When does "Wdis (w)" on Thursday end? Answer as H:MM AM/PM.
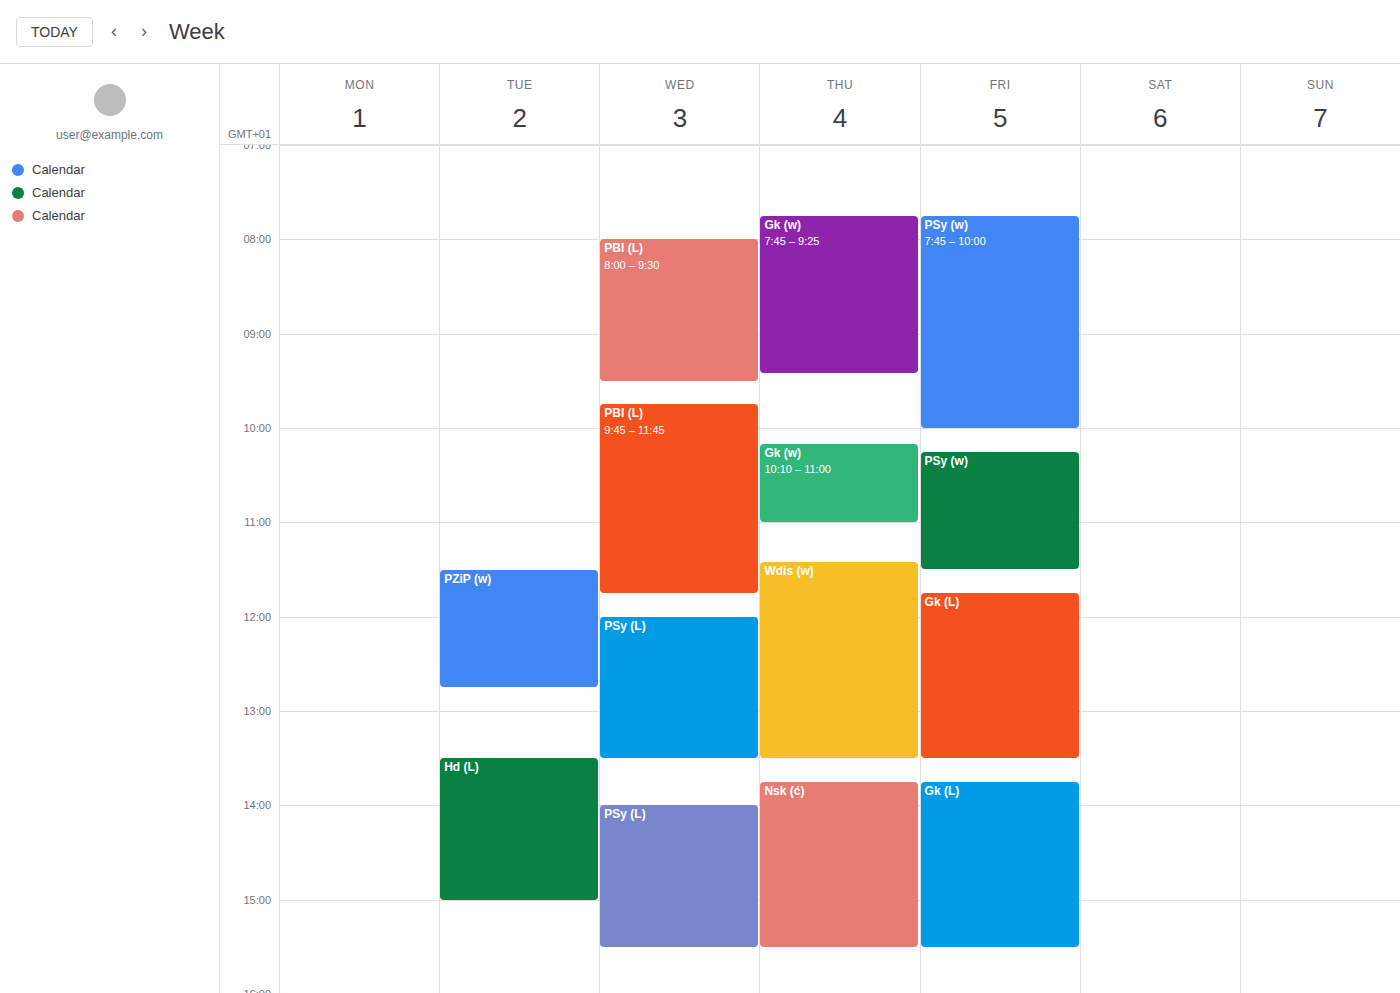
1:30 PM